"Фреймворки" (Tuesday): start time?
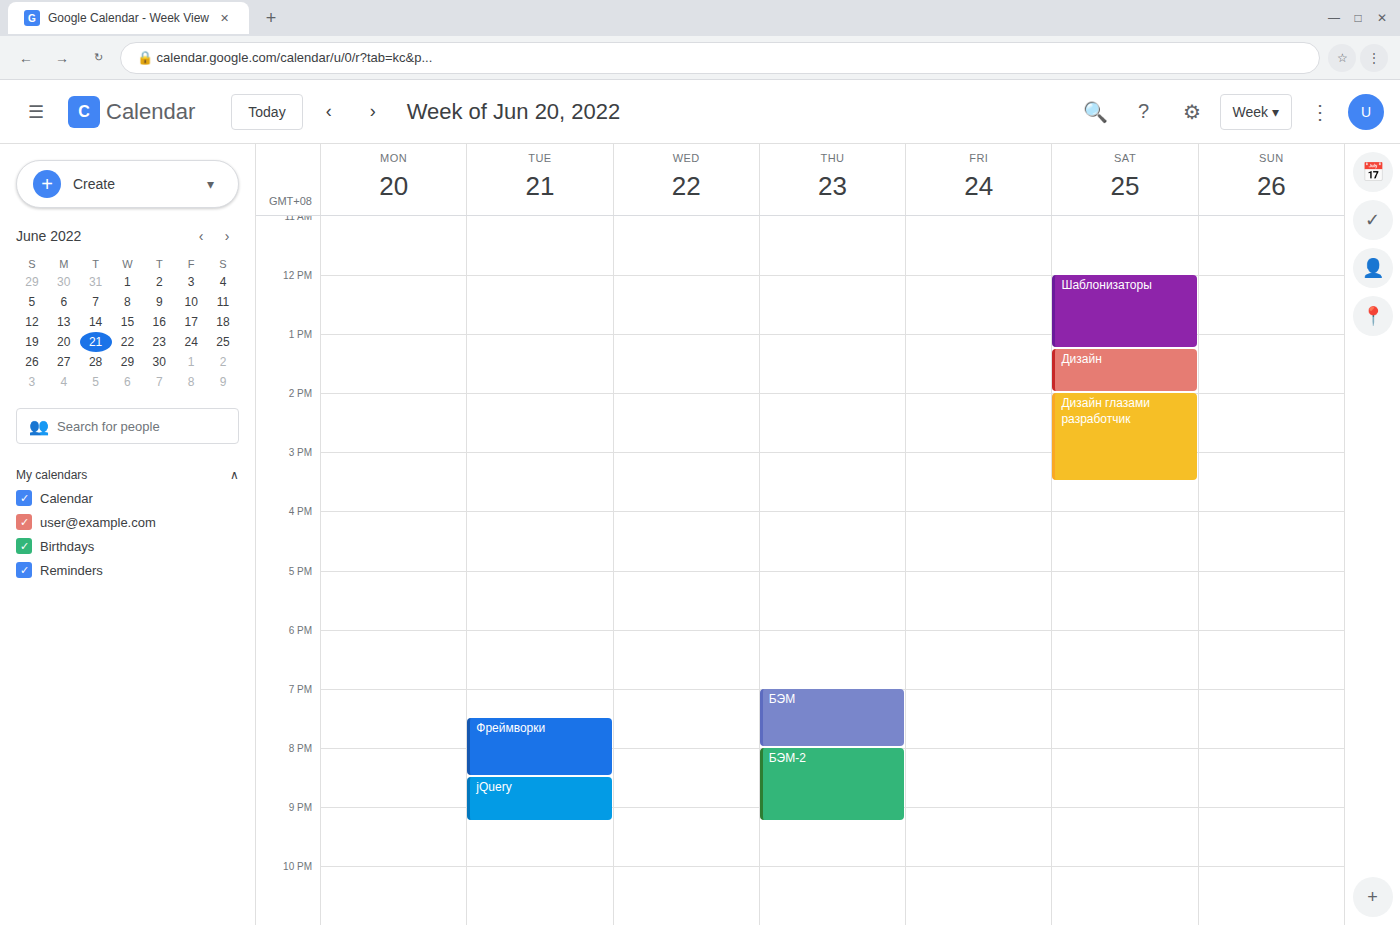
7:30 PM